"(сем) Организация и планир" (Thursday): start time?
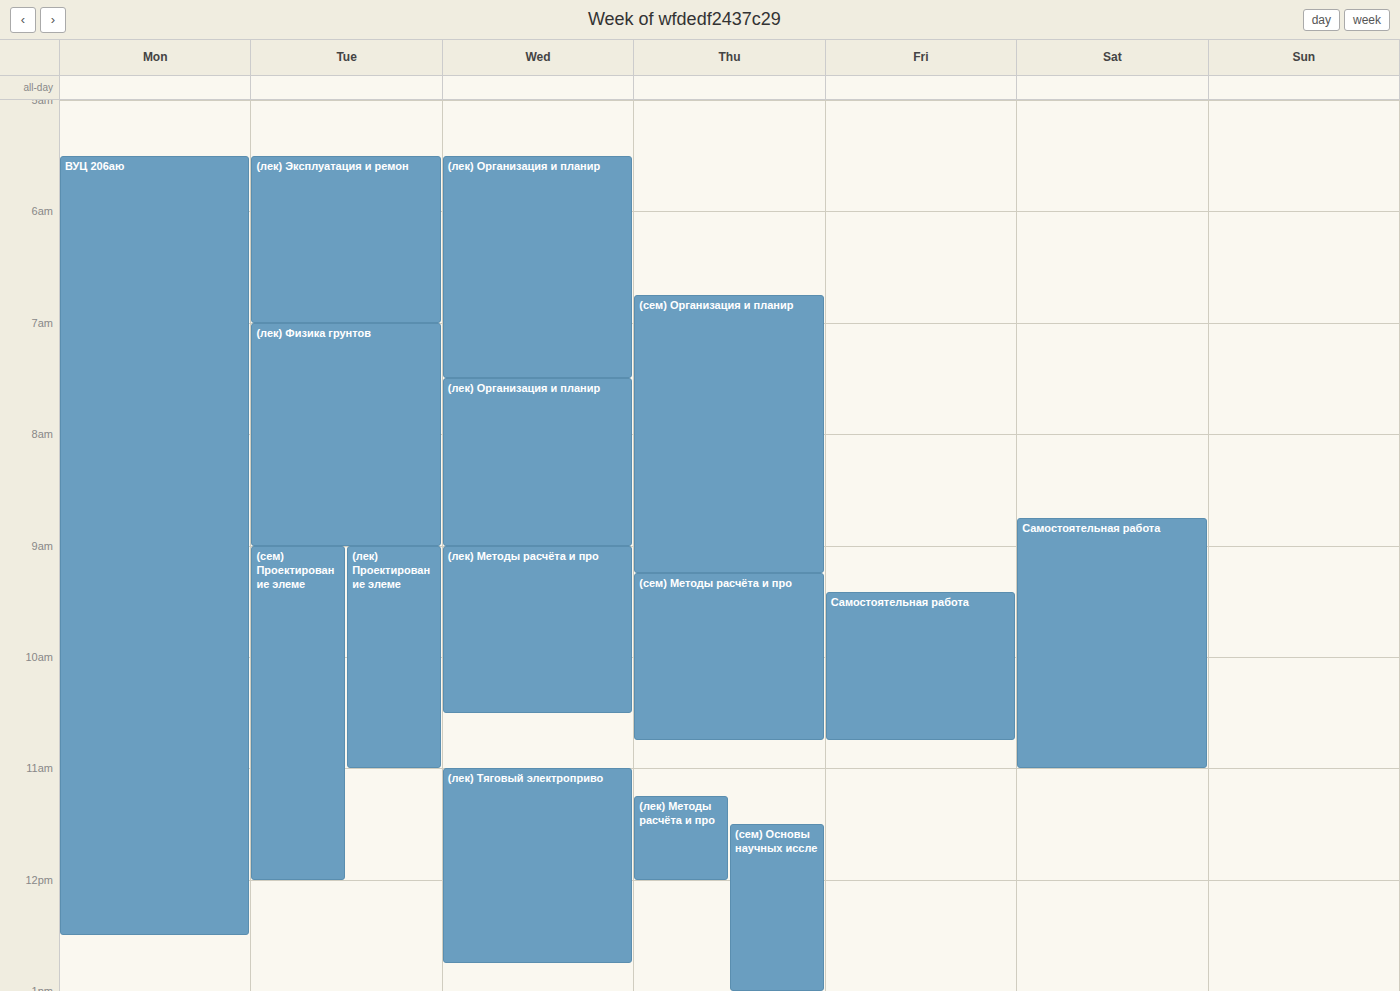
6:45 AM